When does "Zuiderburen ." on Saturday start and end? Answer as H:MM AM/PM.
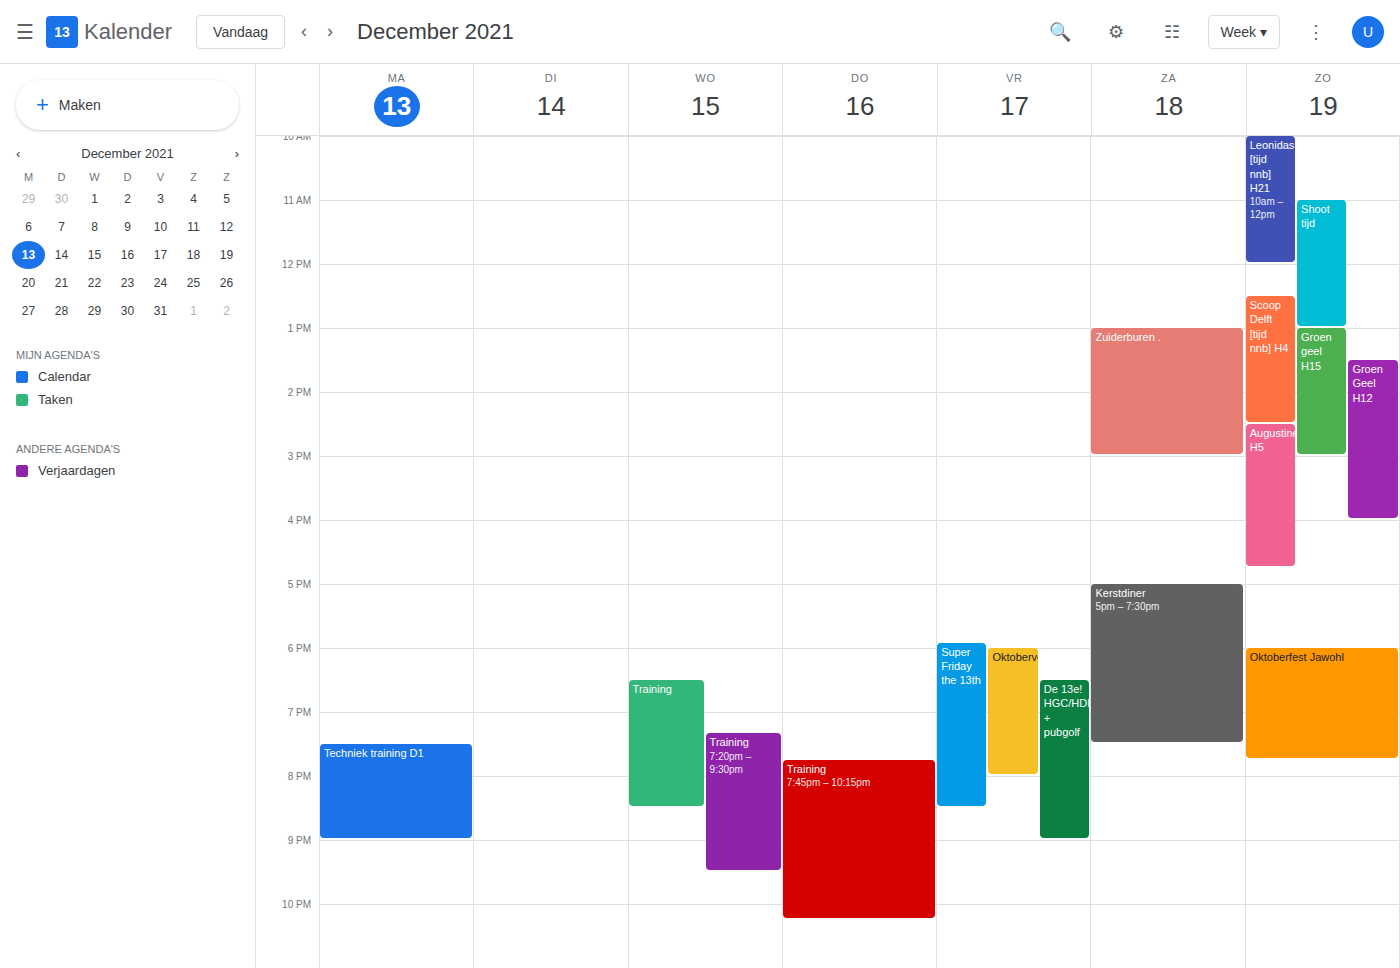
1:00 PM to 3:00 PM